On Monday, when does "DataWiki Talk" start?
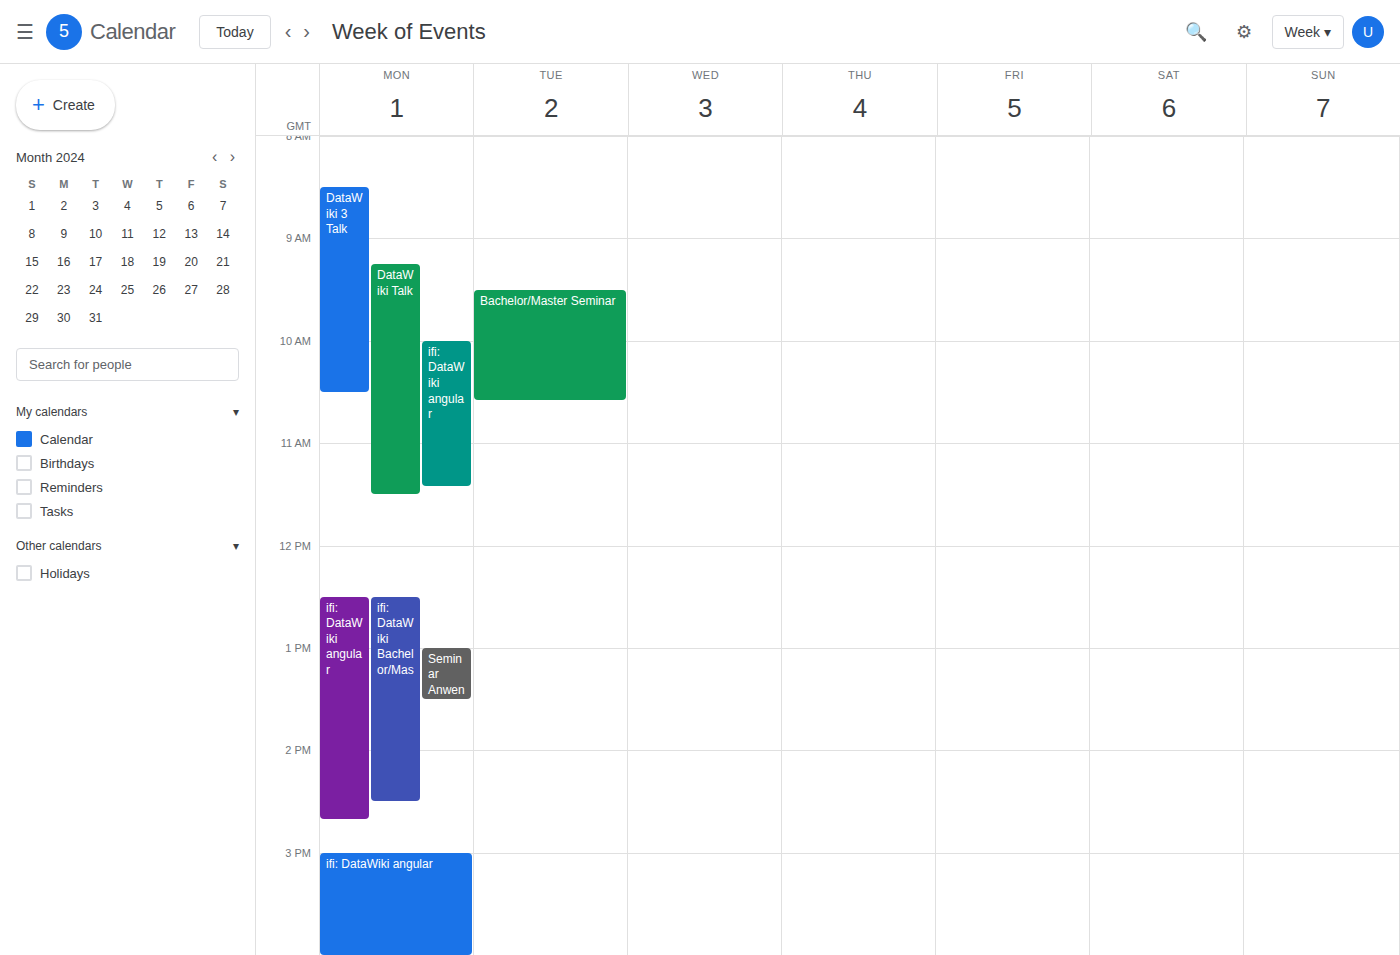
9:15 AM